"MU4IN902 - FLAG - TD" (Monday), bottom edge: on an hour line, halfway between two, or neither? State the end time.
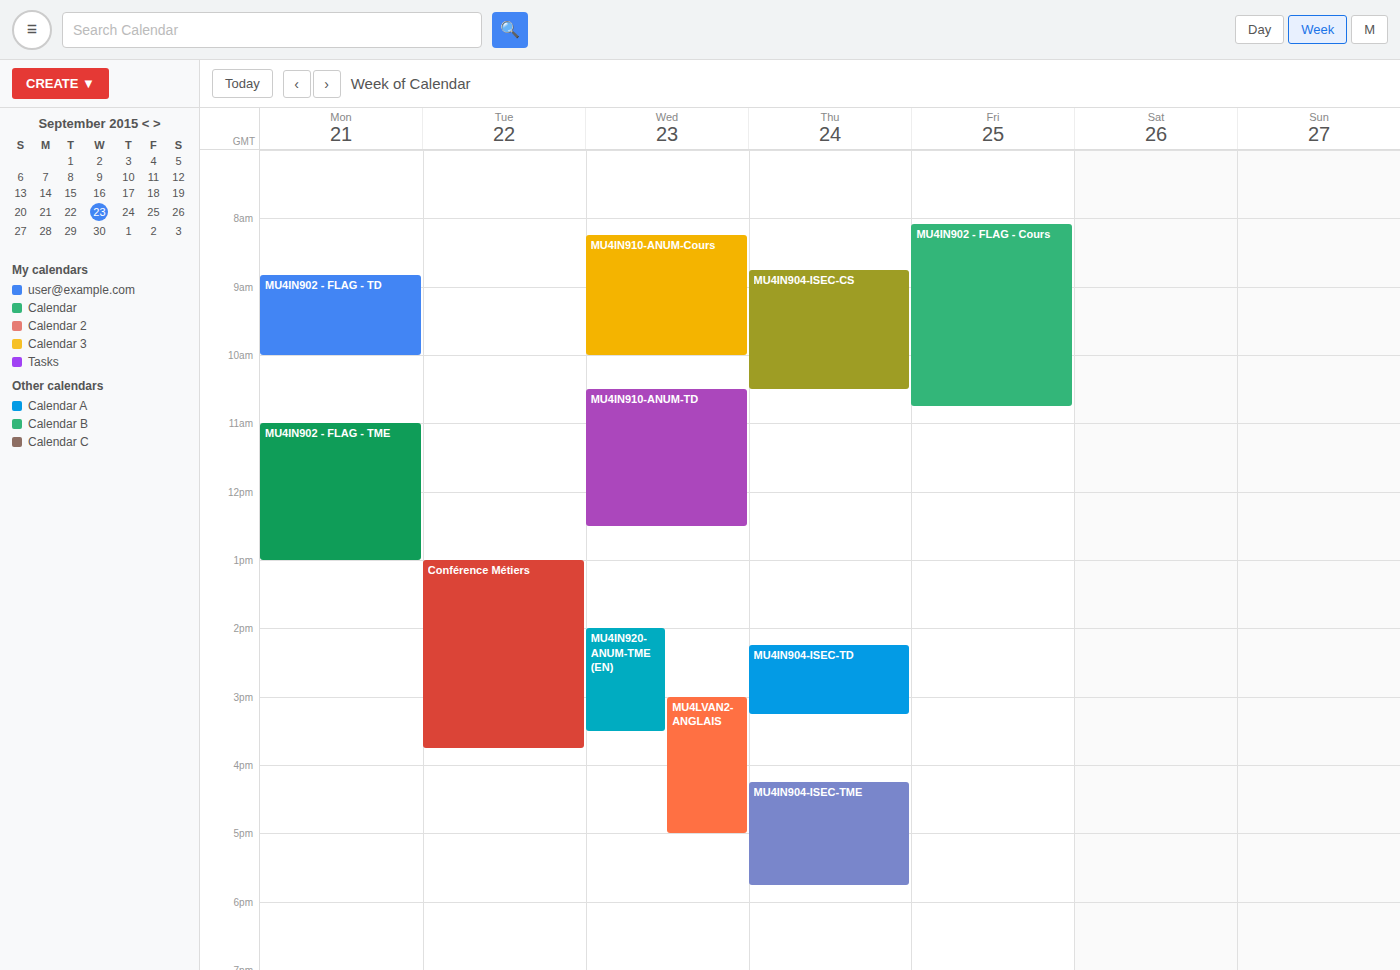
10:00 -- exactly on the 10:00 line.